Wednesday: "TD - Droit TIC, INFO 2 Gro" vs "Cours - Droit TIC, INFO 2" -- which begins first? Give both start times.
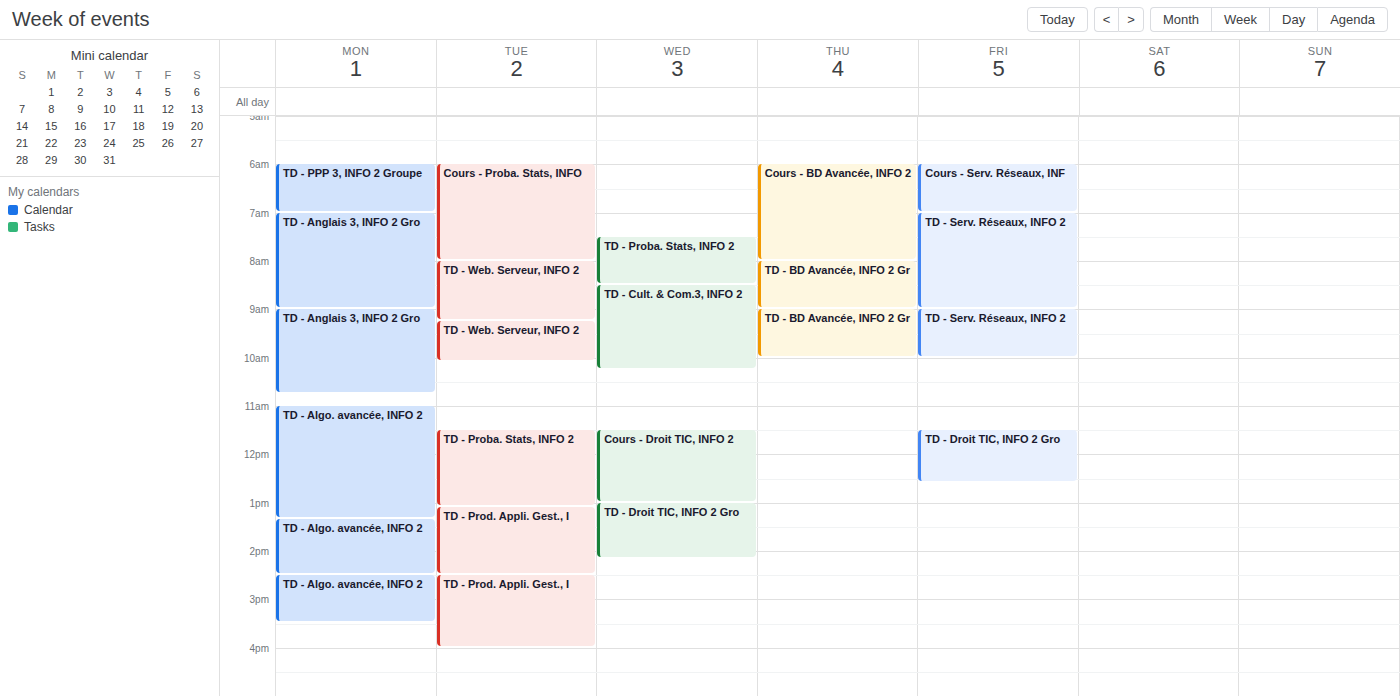
"Cours - Droit TIC, INFO 2" 11:30 AM; "TD - Droit TIC, INFO 2 Gro" 1:00 PM.